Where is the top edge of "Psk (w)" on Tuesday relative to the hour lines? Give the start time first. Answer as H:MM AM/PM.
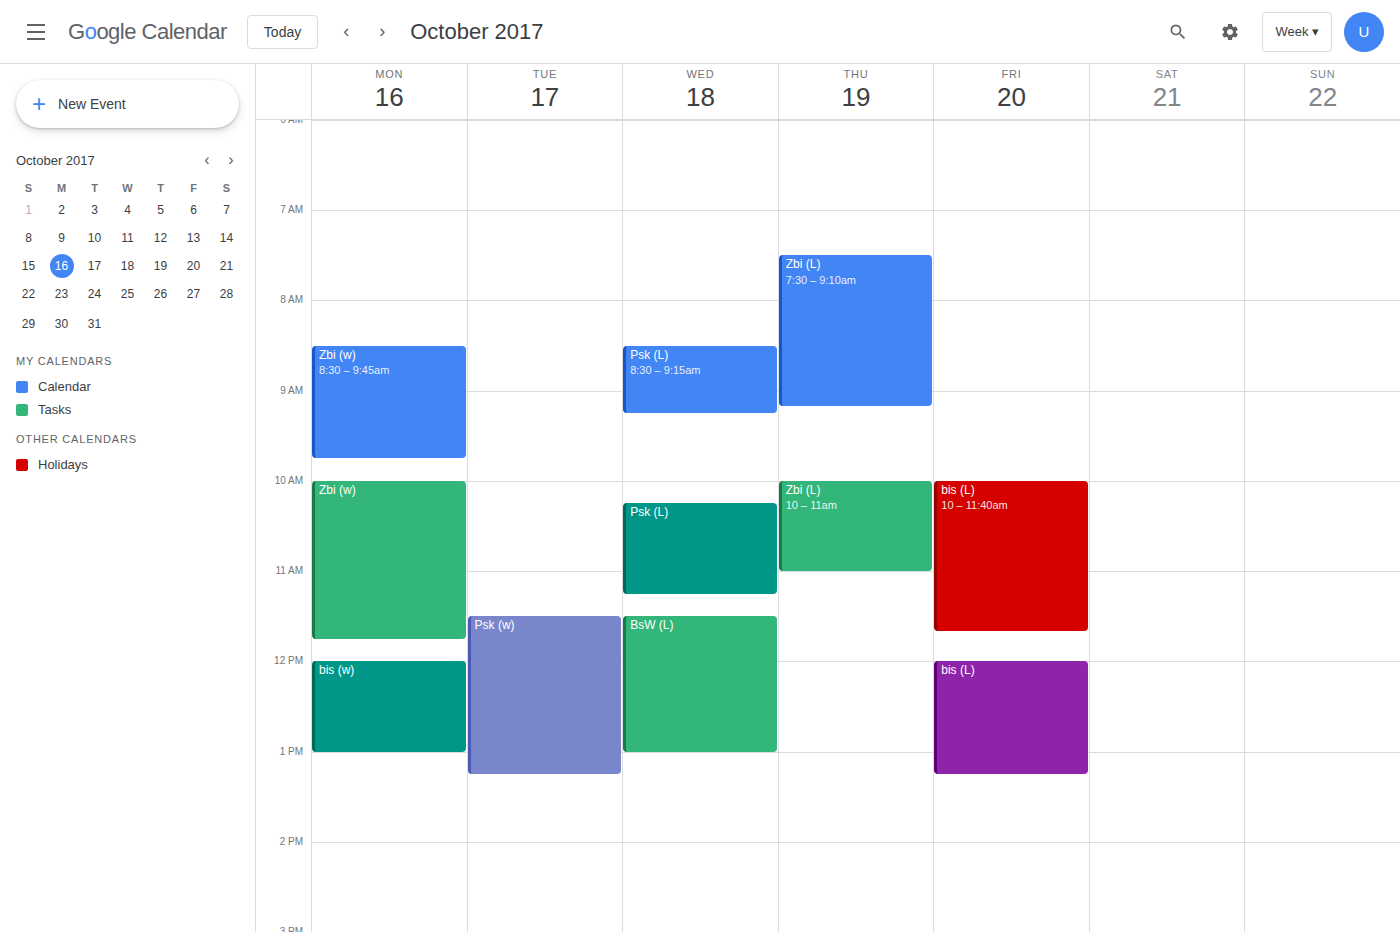
11:30 AM -- halfway between the 11 AM and 12 PM lines.